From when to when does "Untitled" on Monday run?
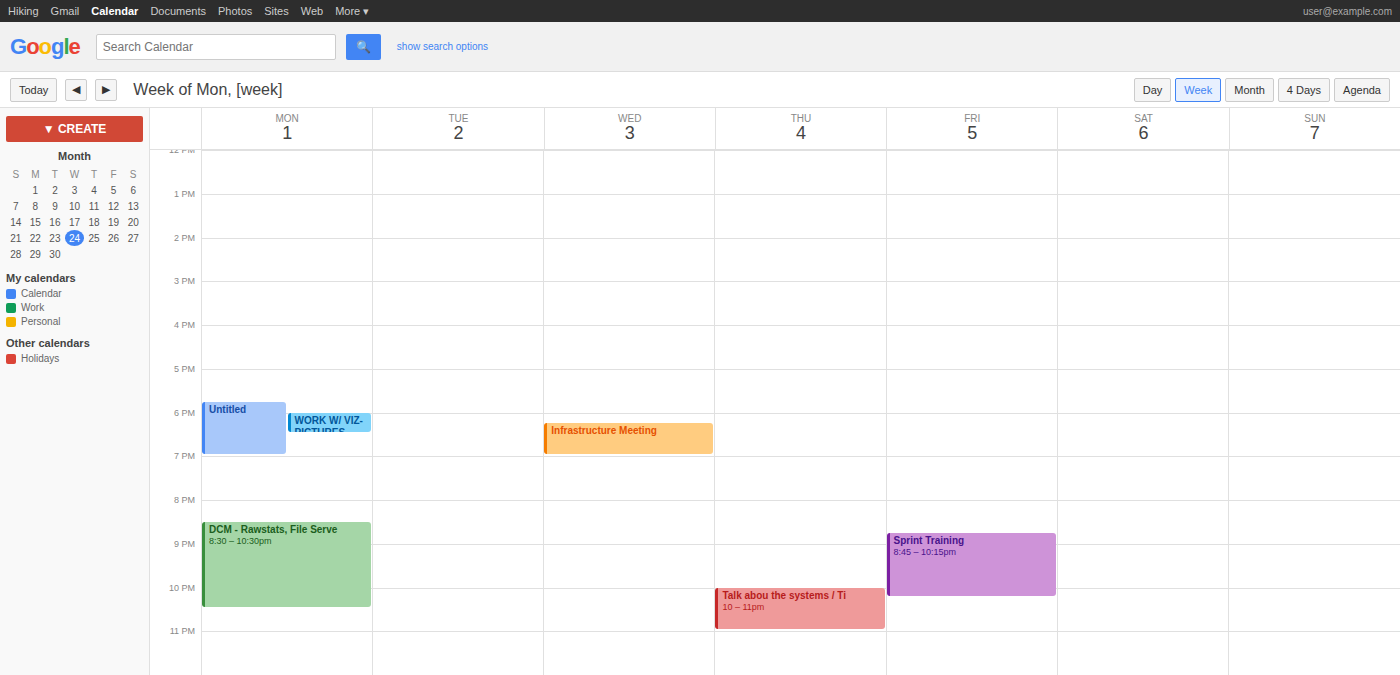
5:45 PM to 7:00 PM